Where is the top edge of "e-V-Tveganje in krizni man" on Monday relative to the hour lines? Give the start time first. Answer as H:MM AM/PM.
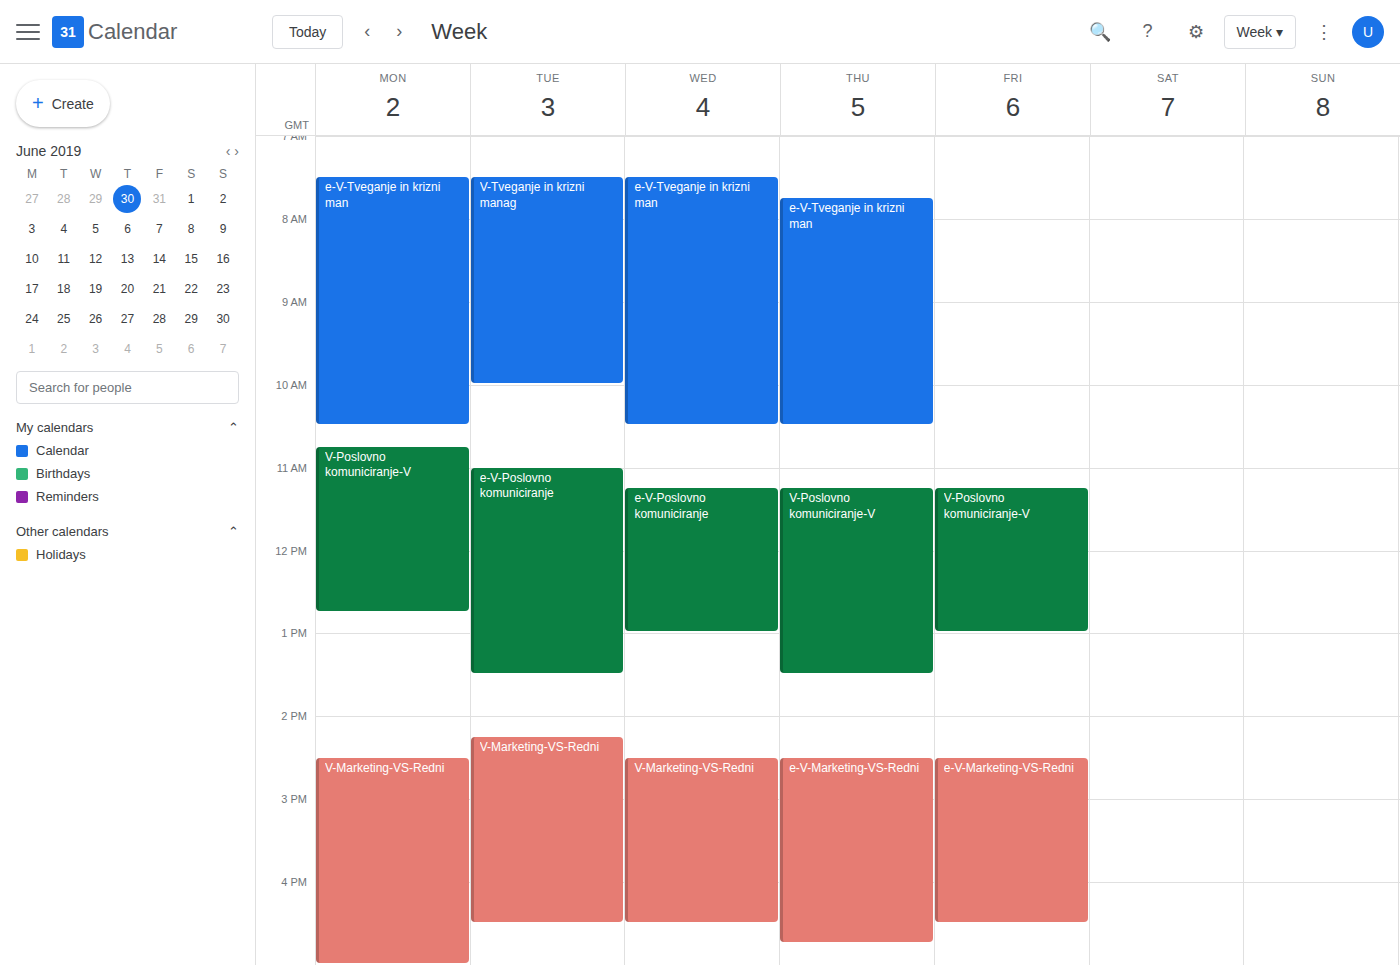
7:30 AM -- halfway between the 7 AM and 8 AM lines.